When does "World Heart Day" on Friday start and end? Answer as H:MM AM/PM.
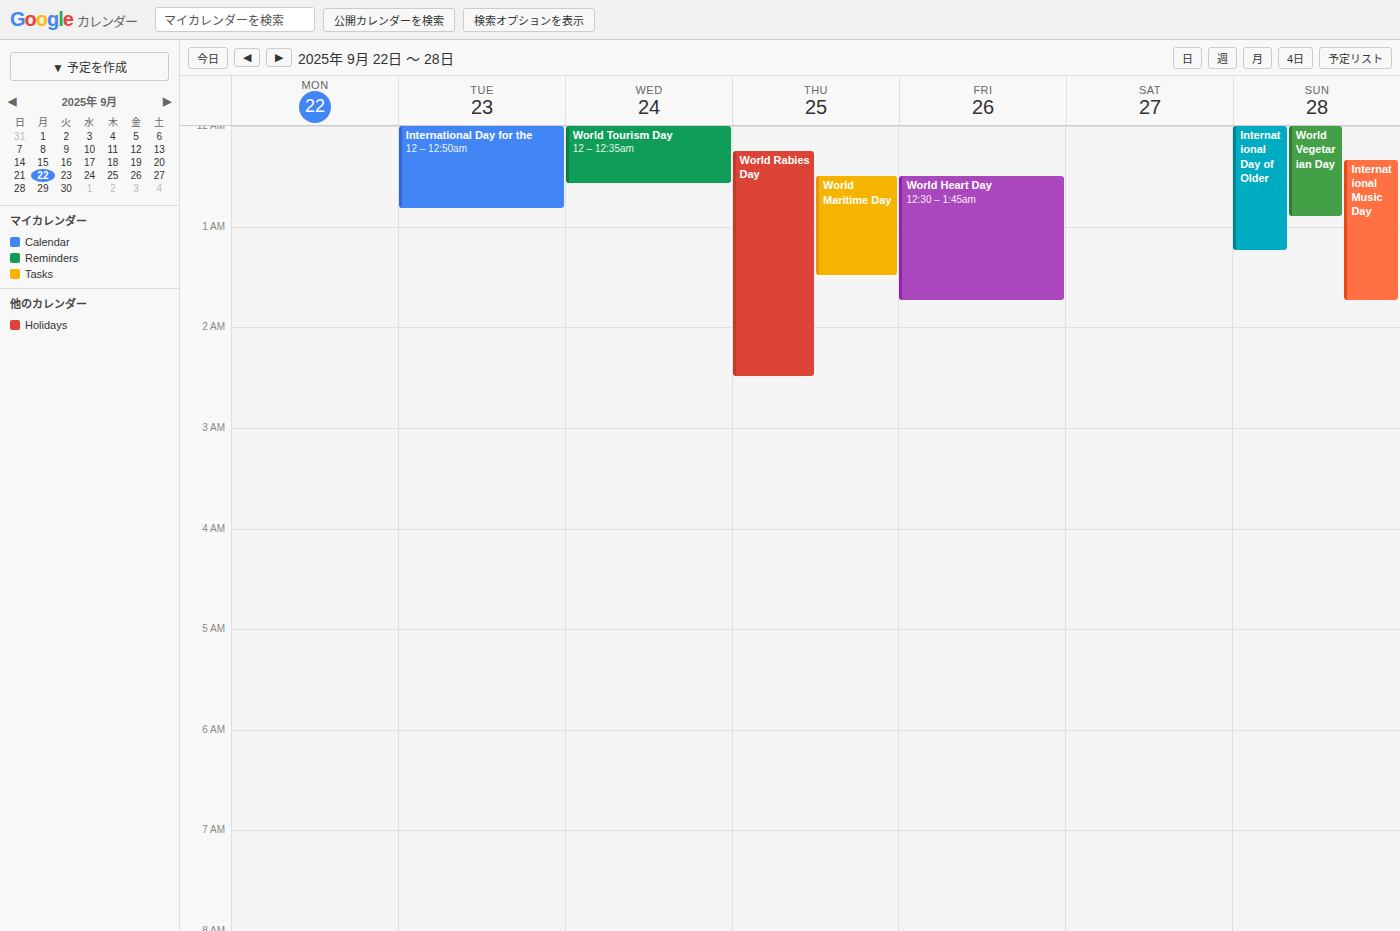
12:30 AM to 1:45 AM